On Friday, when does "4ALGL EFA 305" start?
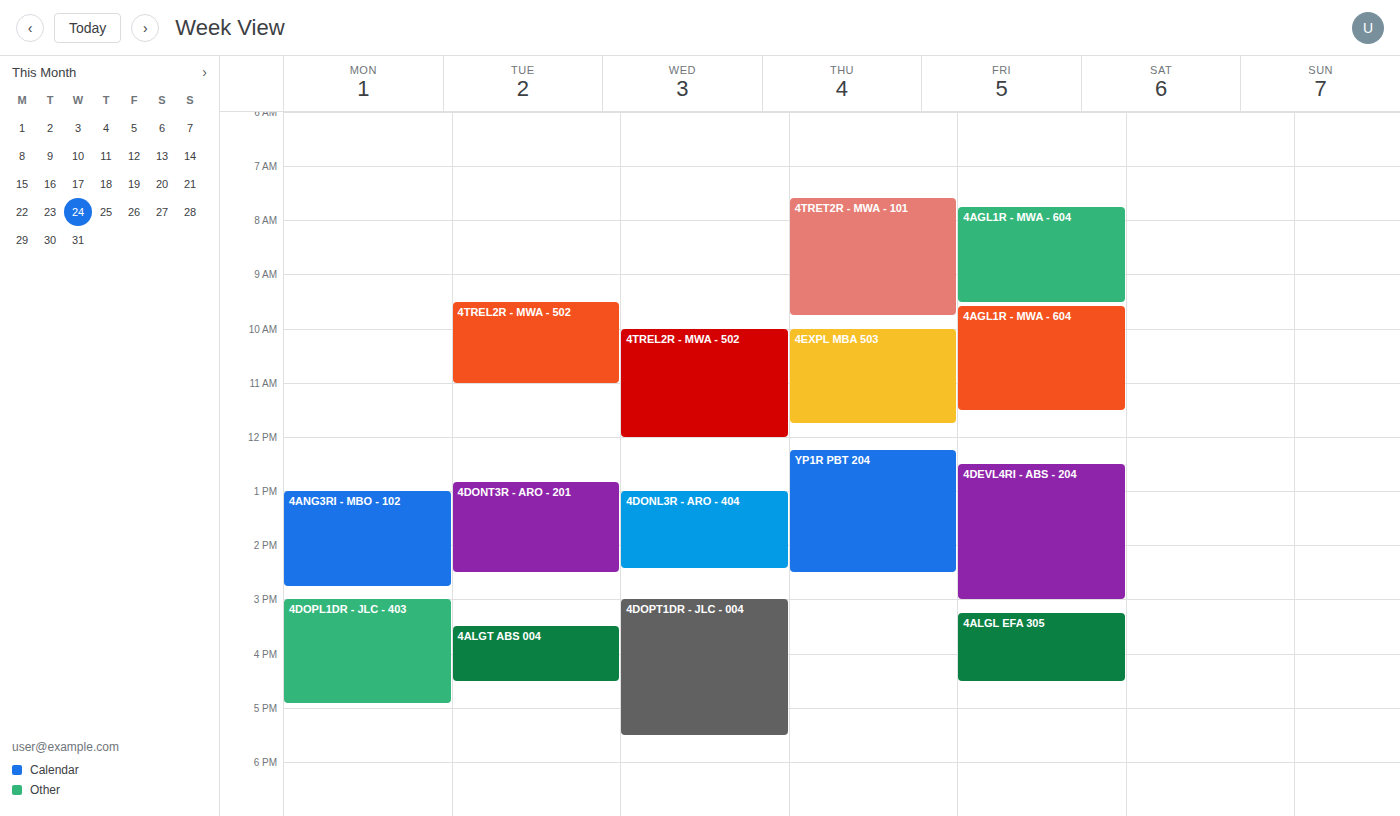
3:15 PM